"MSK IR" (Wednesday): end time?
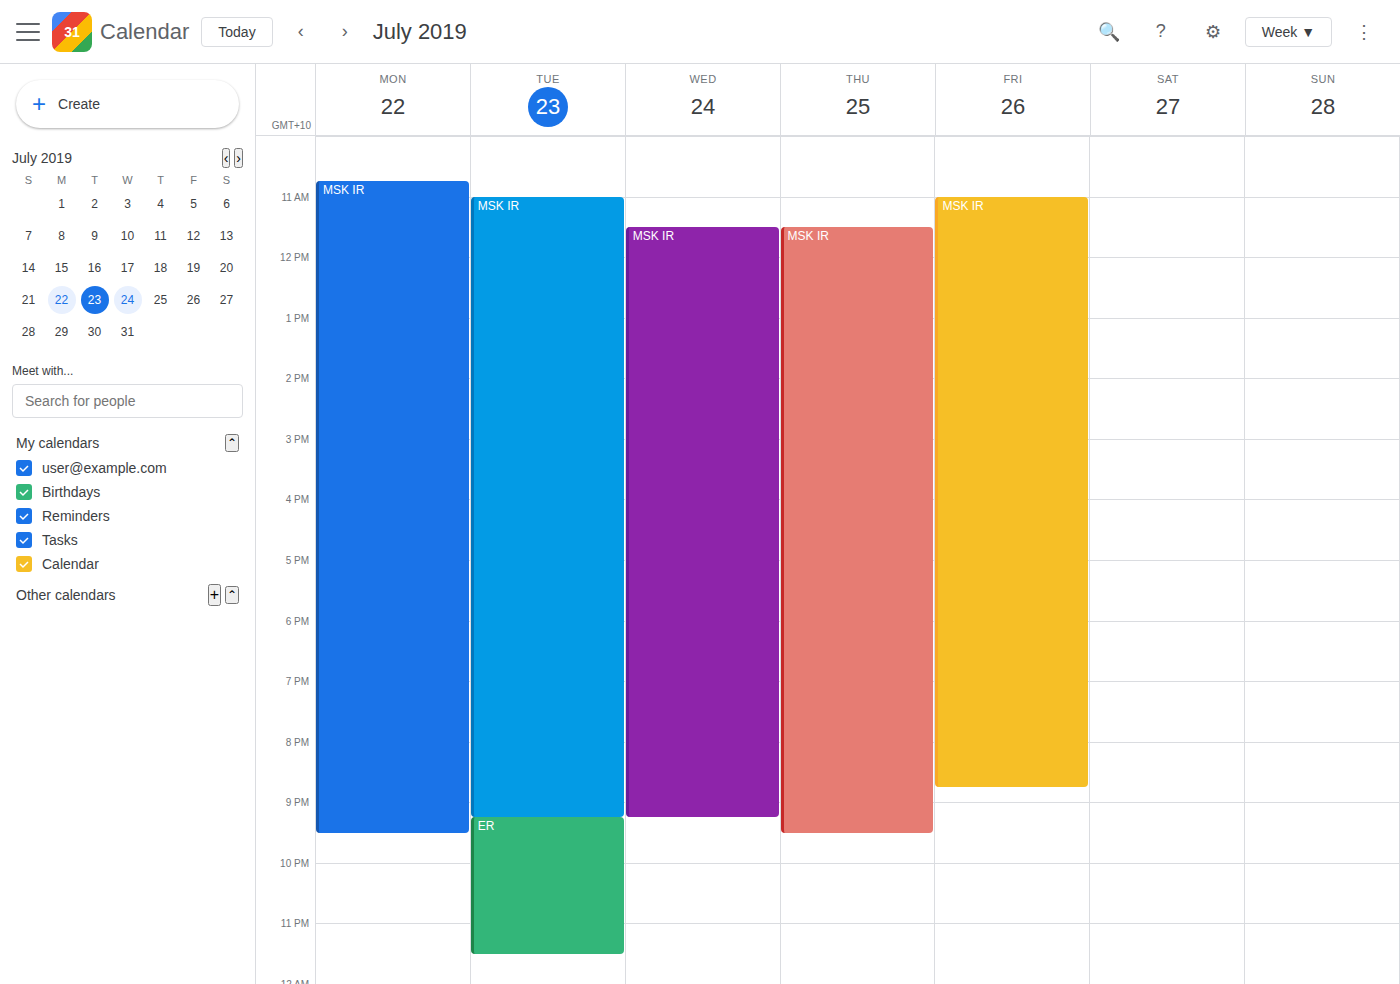
21:15